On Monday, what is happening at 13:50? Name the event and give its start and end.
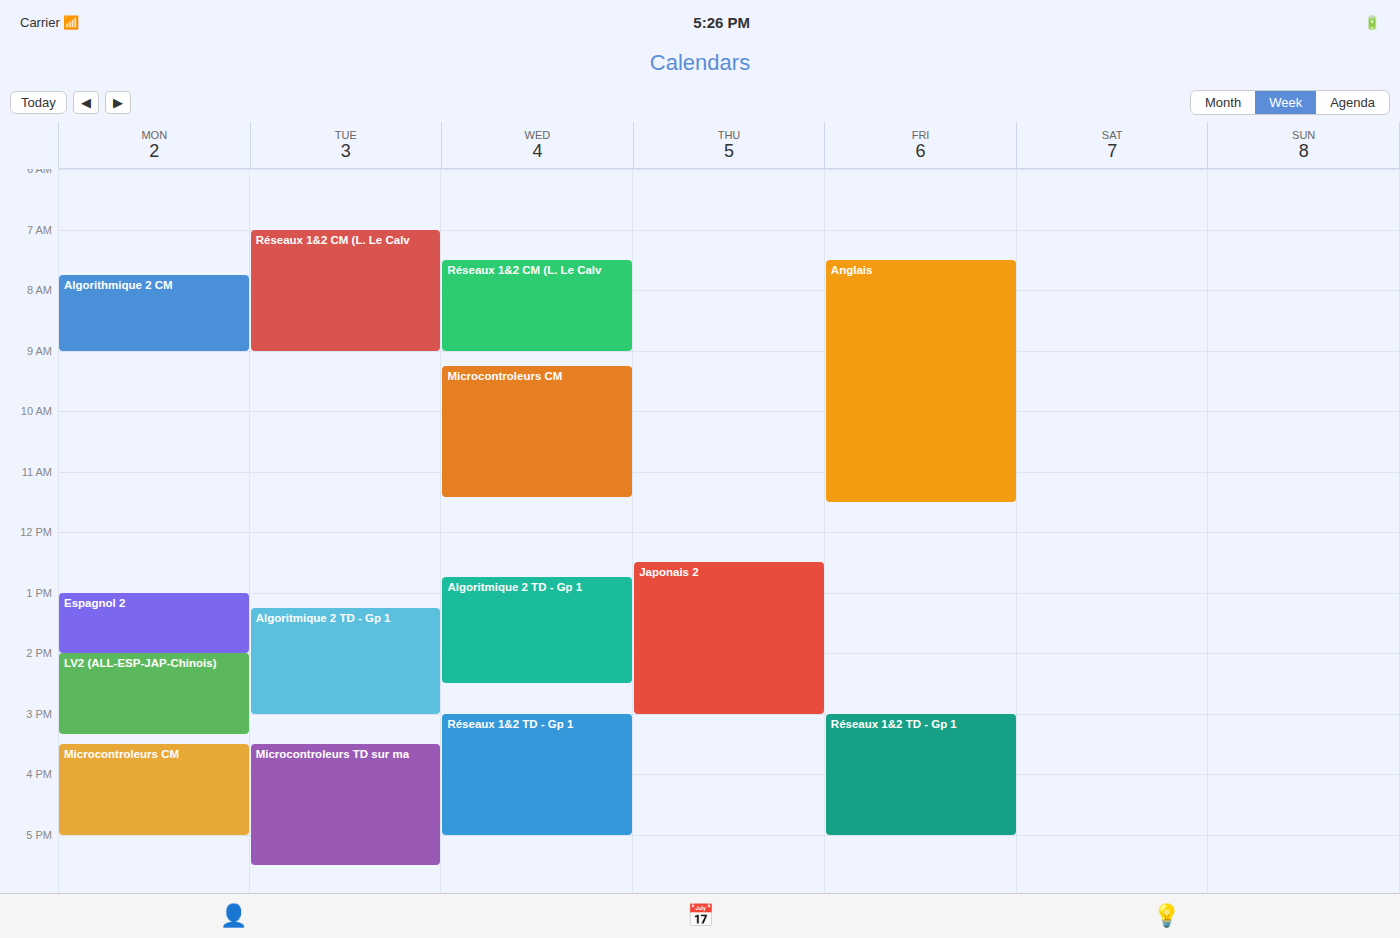
"Espagnol 2", 13:00 to 14:00